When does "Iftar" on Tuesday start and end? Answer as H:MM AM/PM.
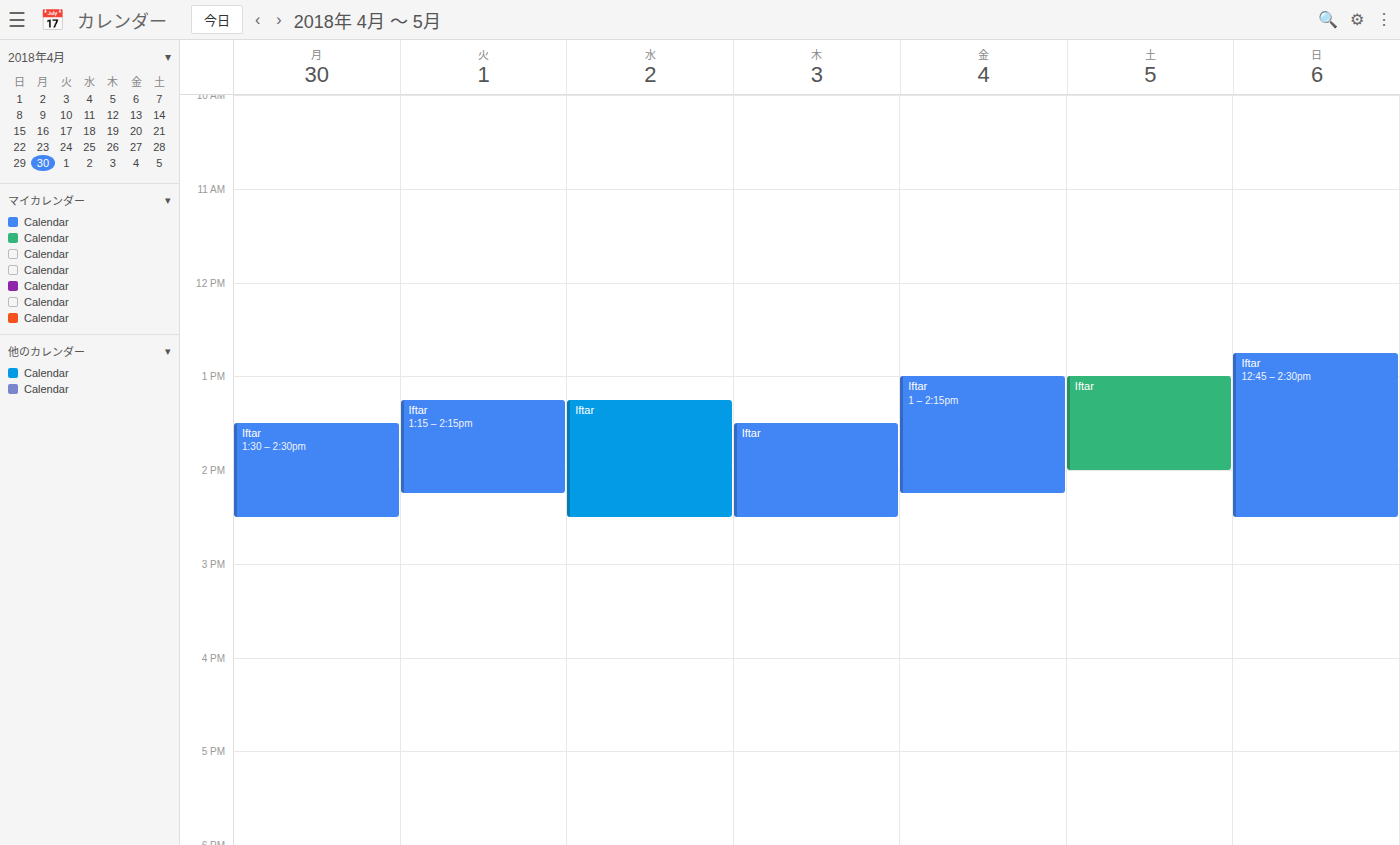
1:15 PM to 2:15 PM